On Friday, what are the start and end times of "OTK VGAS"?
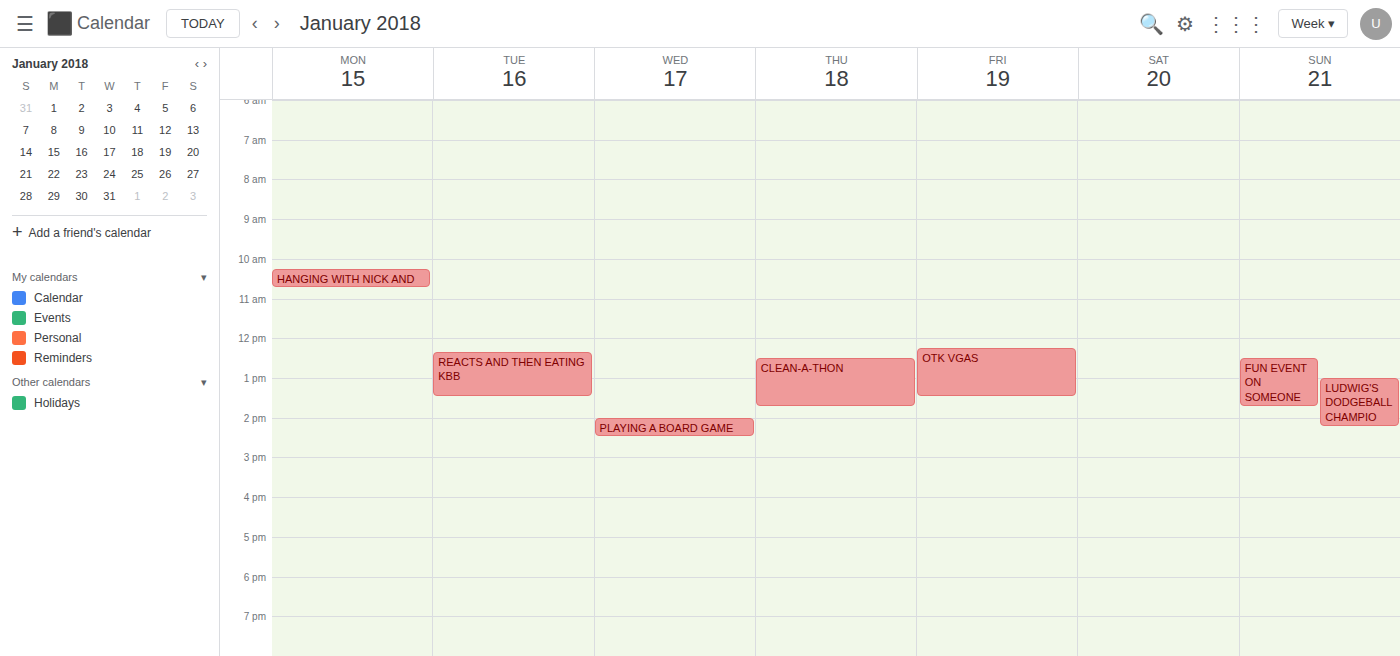
12:15 PM to 1:30 PM